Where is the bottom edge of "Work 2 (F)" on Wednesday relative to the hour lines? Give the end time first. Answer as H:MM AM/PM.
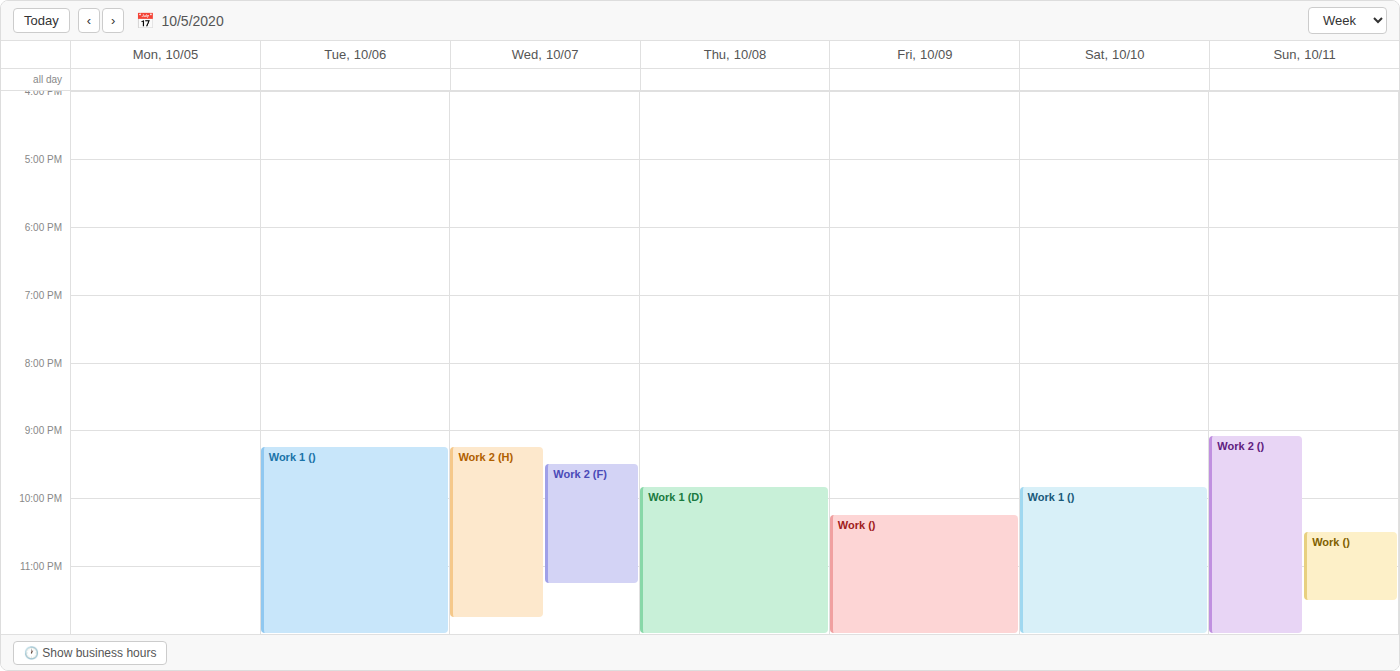
11:15 PM -- neither: a quarter of the way from the 11 PM line to the 12 AM line.